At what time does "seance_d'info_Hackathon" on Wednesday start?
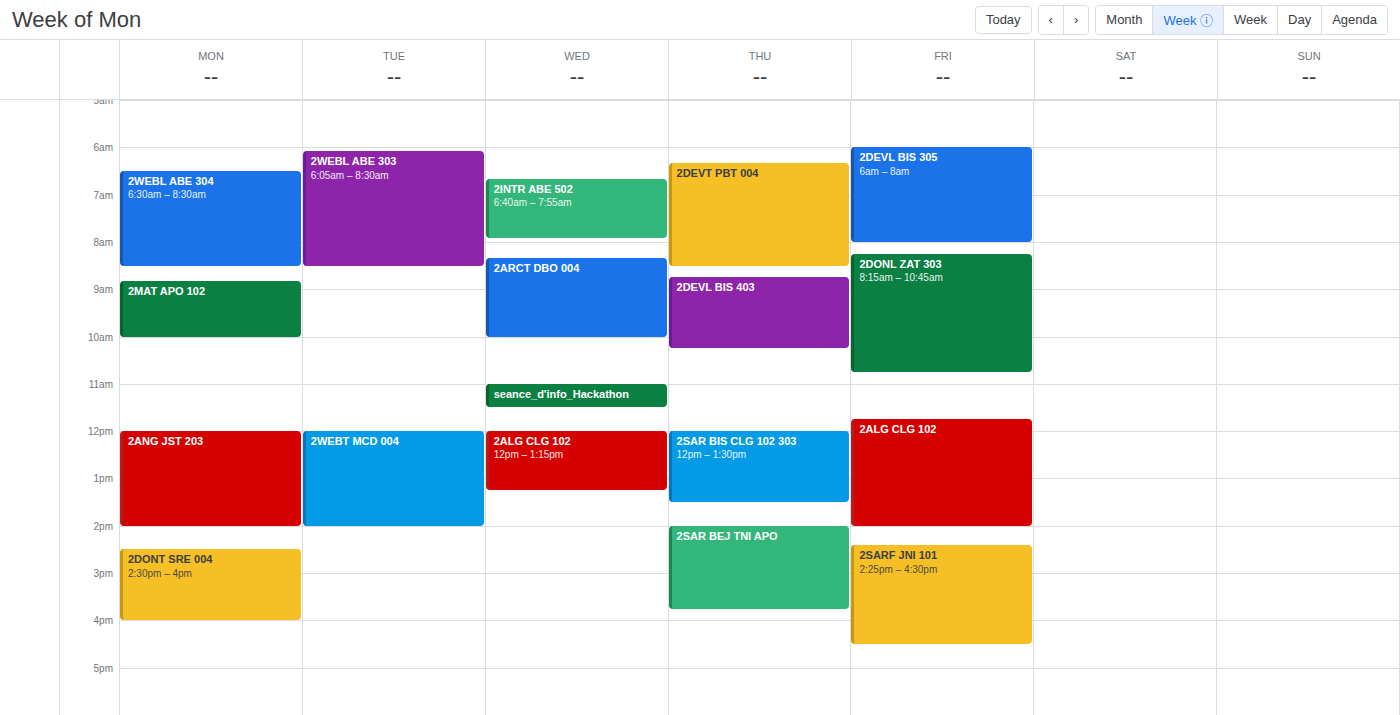
11:00 AM